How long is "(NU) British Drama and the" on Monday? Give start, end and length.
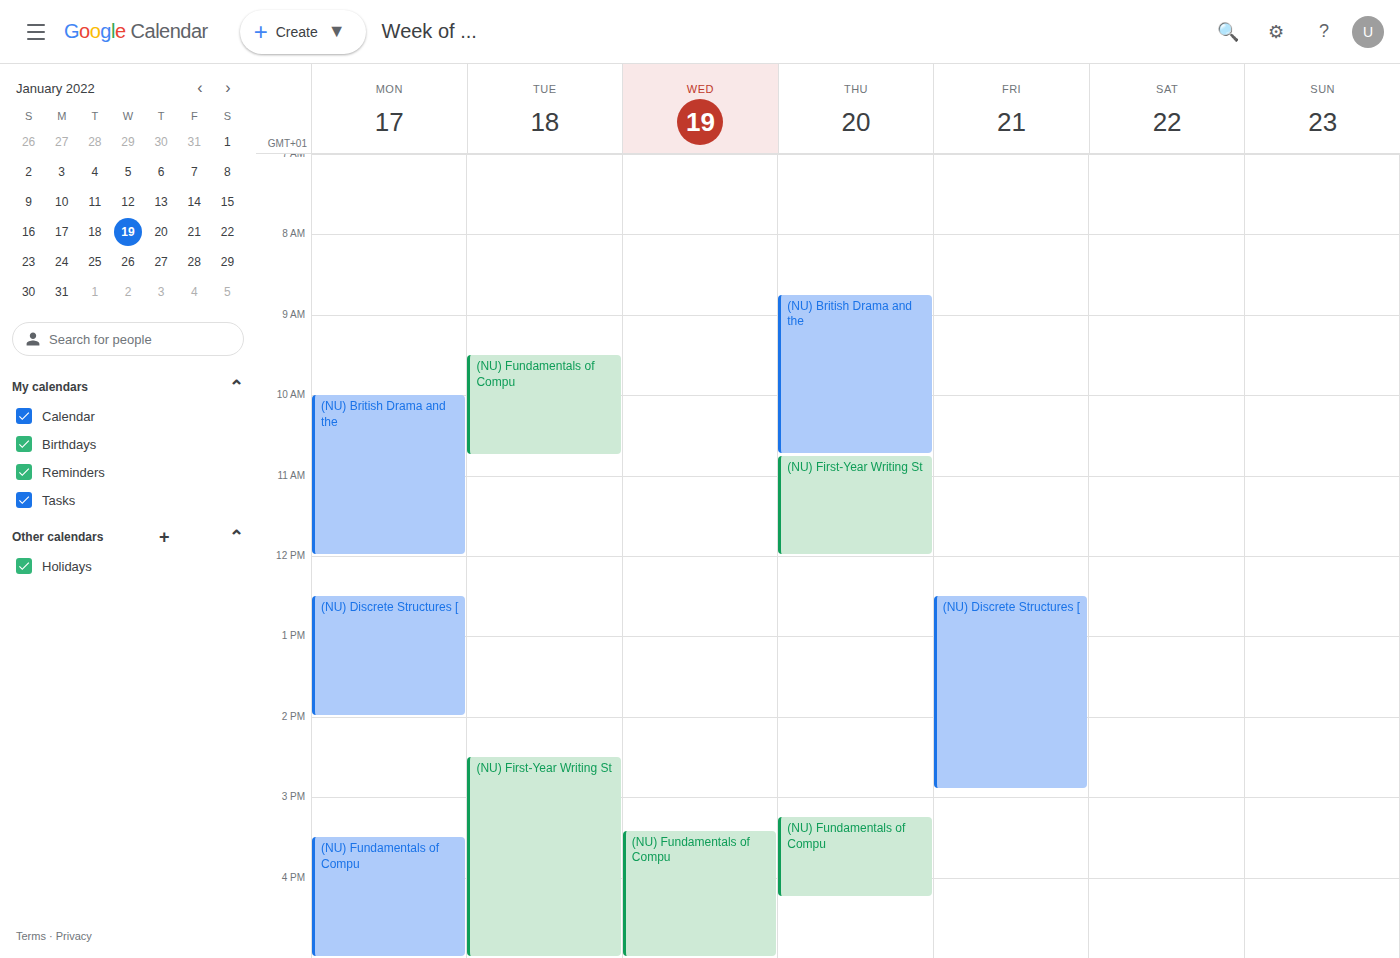
10:00 to 12:00, 2 hours